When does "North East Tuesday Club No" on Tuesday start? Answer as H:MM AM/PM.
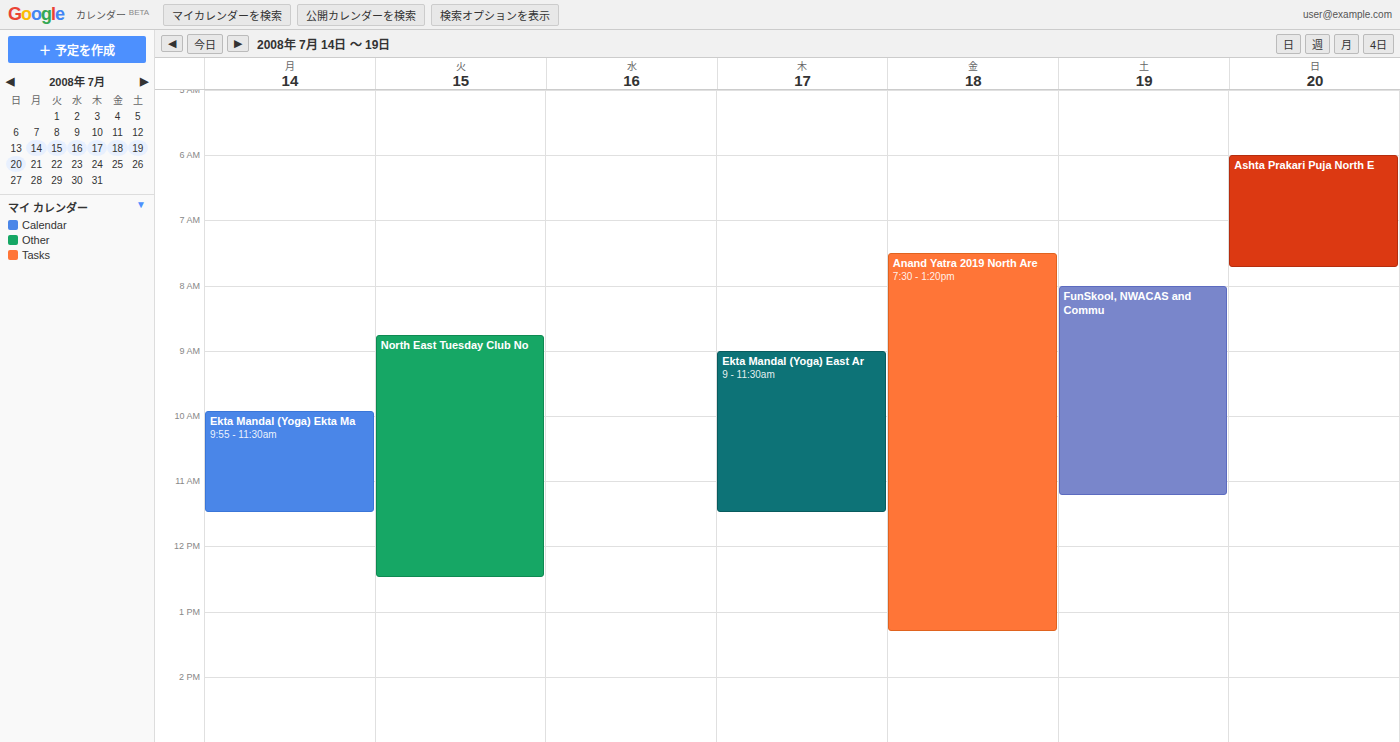
8:45 AM